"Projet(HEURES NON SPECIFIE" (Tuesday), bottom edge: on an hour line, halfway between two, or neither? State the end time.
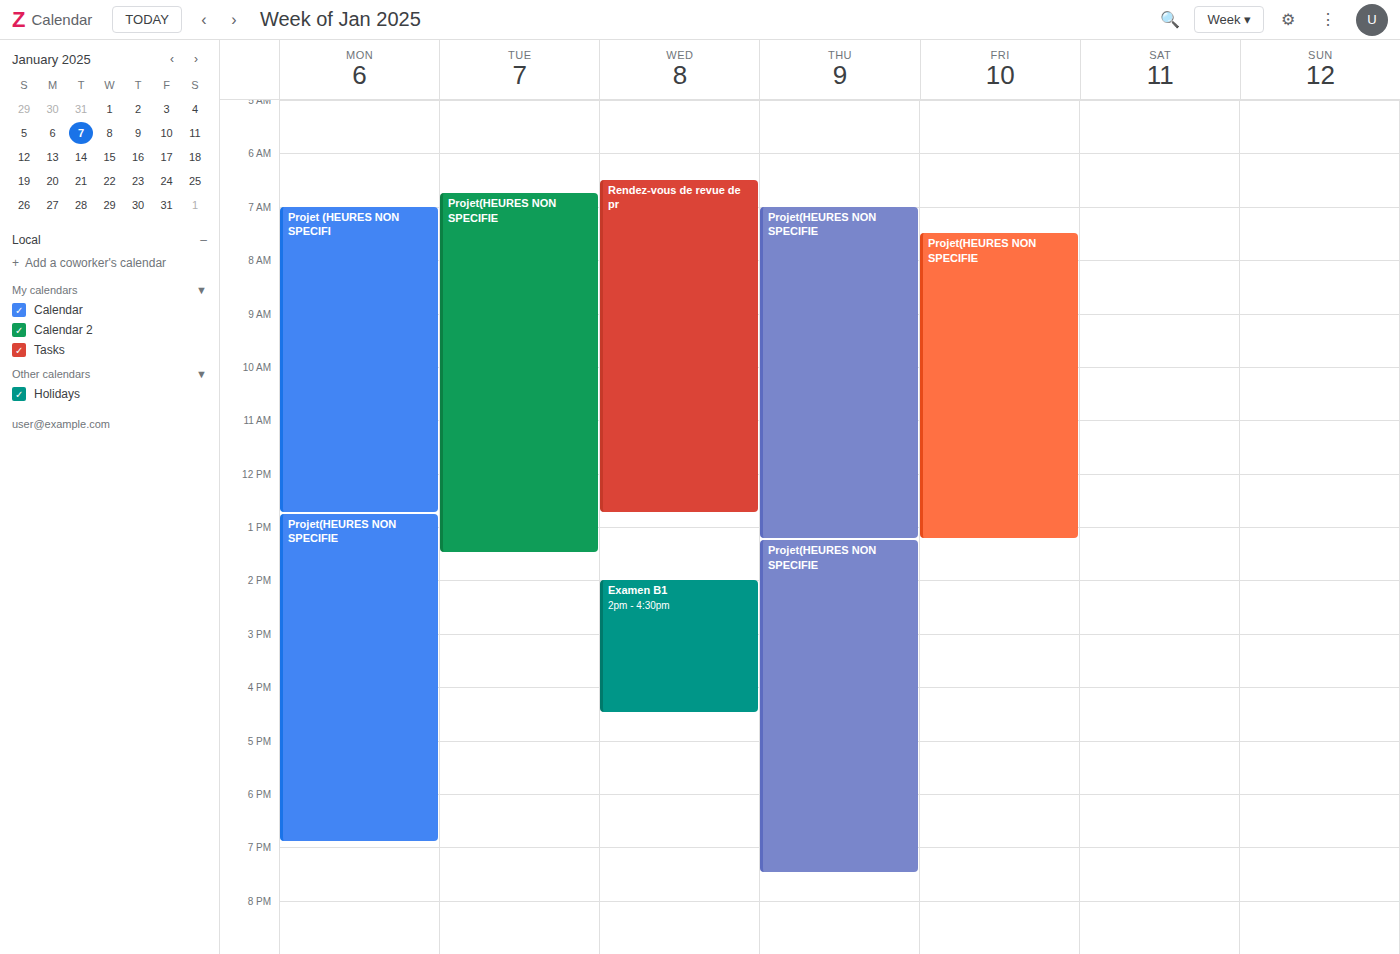
1:30 PM -- halfway between the 1 PM and 2 PM lines.